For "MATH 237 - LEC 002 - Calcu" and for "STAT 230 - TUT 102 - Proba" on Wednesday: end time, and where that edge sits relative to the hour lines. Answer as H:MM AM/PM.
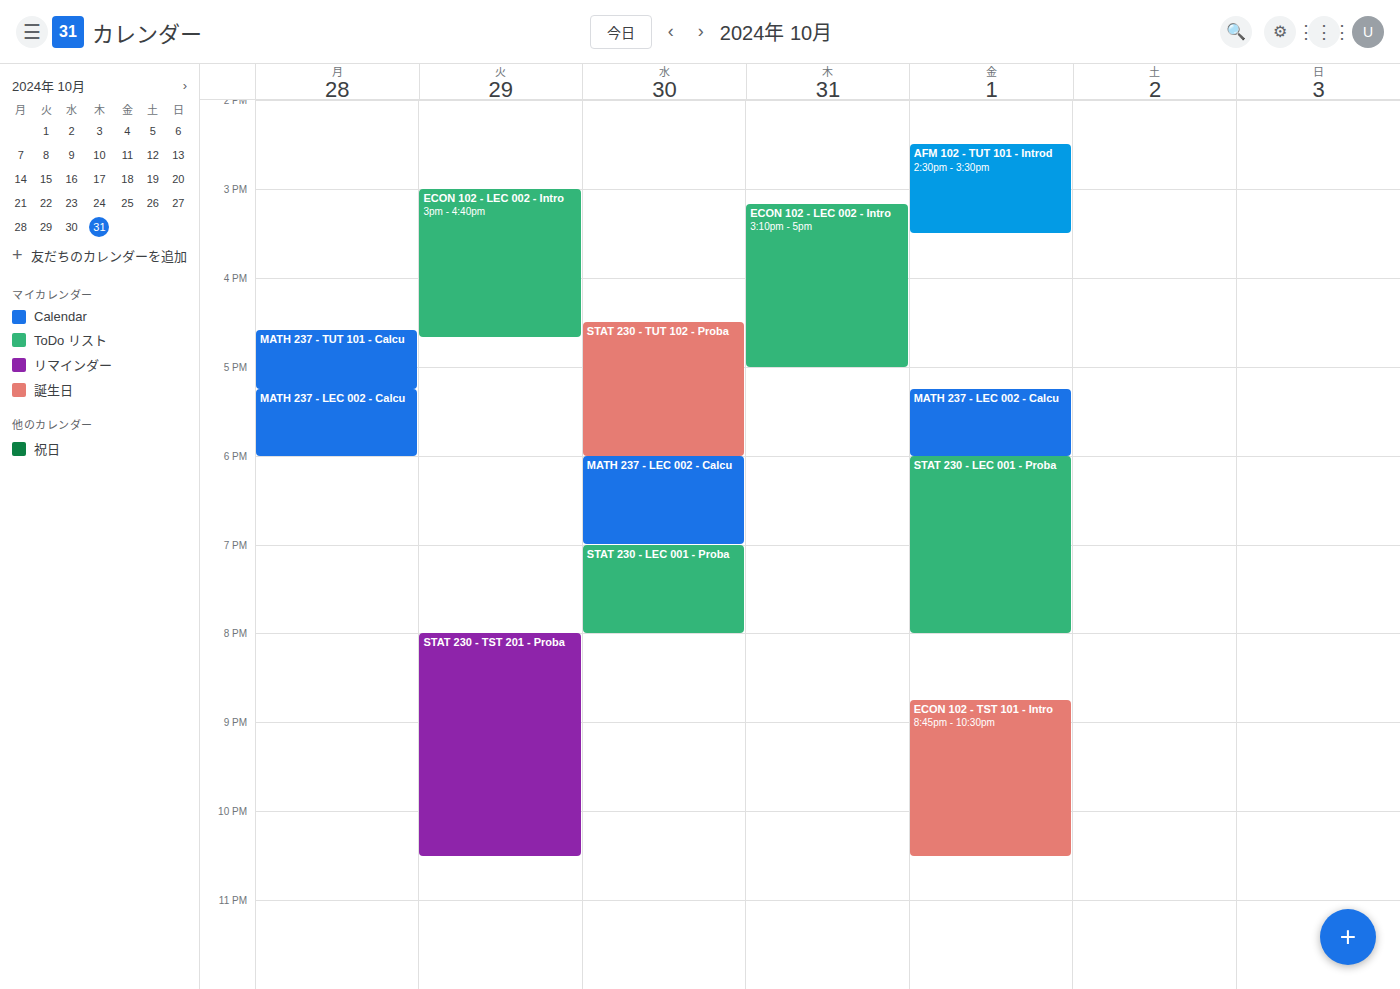
"MATH 237 - LEC 002 - Calcu": 7:00 PM, exactly on the 7 PM line. "STAT 230 - TUT 102 - Proba": 6:00 PM, exactly on the 6 PM line.